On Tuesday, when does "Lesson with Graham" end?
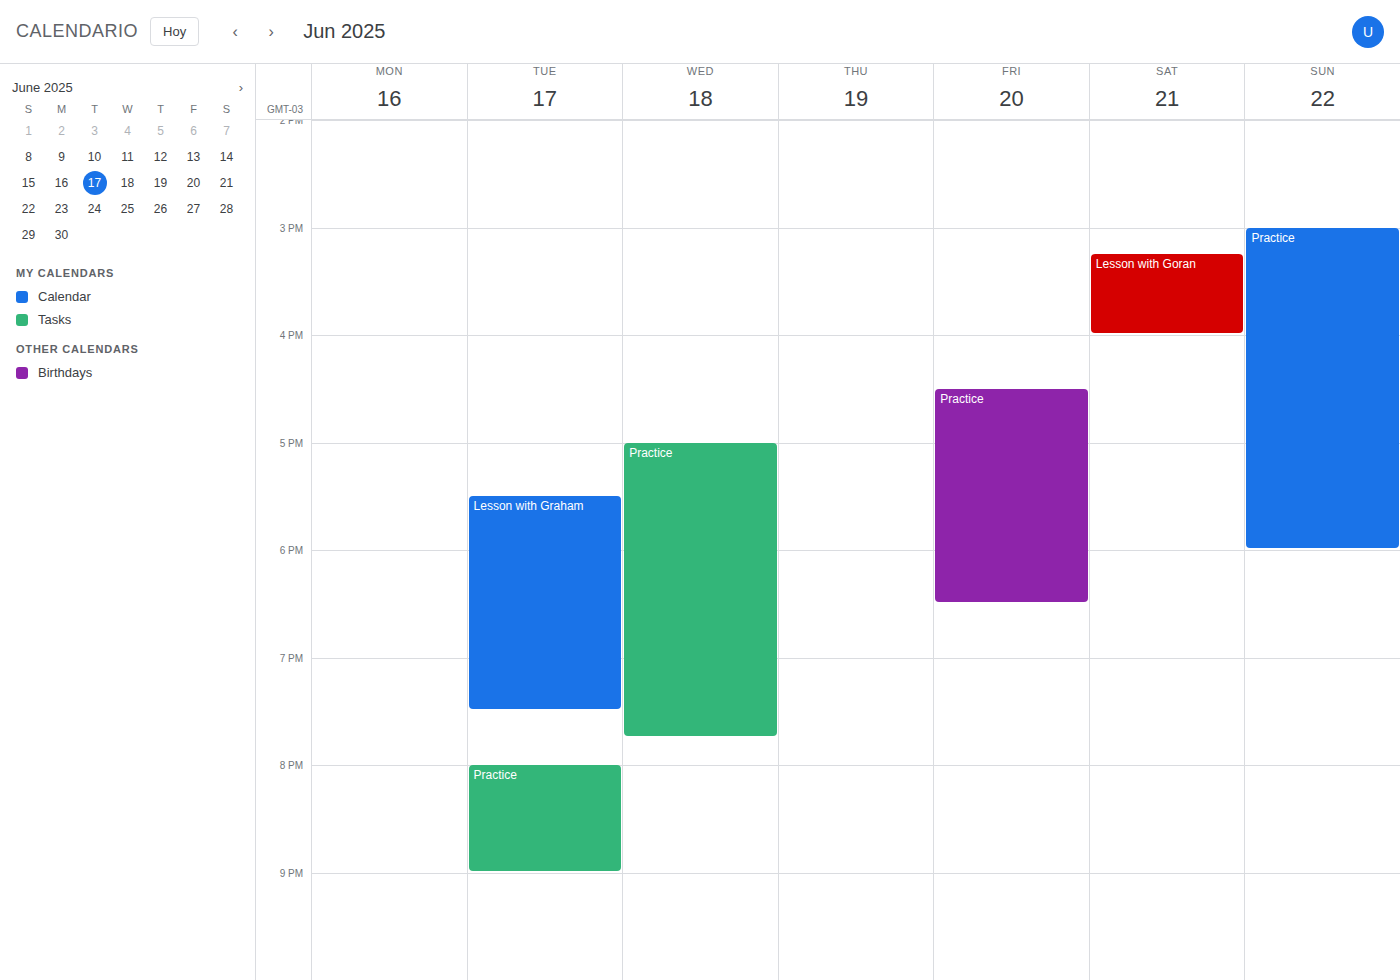
7:30 PM